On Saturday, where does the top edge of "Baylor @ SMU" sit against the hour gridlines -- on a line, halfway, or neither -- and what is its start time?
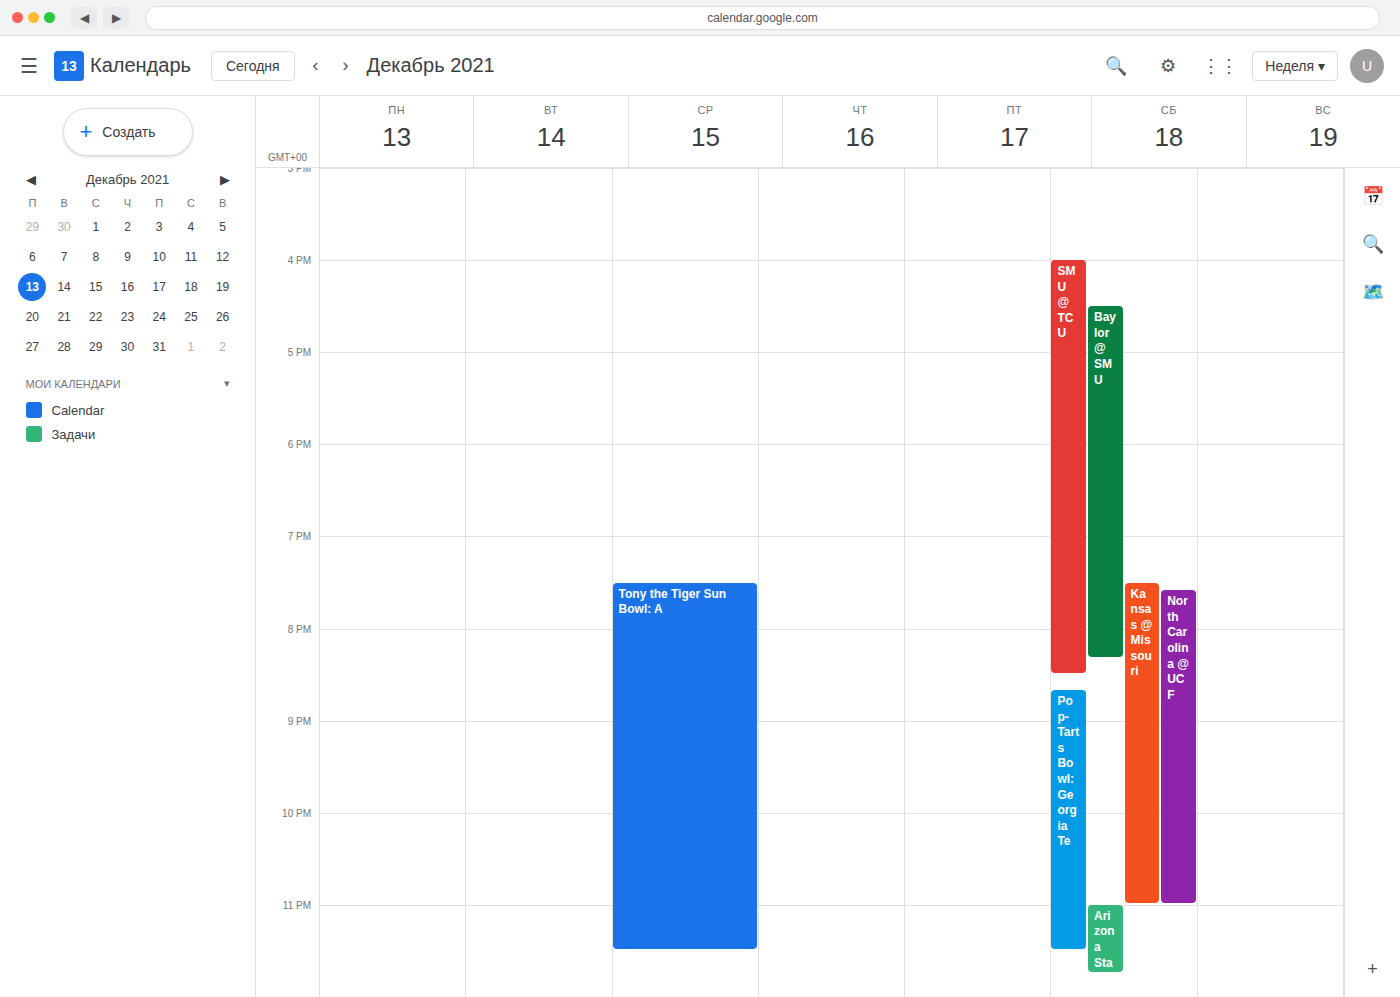
4:30 PM -- halfway between the 4 PM and 5 PM lines.